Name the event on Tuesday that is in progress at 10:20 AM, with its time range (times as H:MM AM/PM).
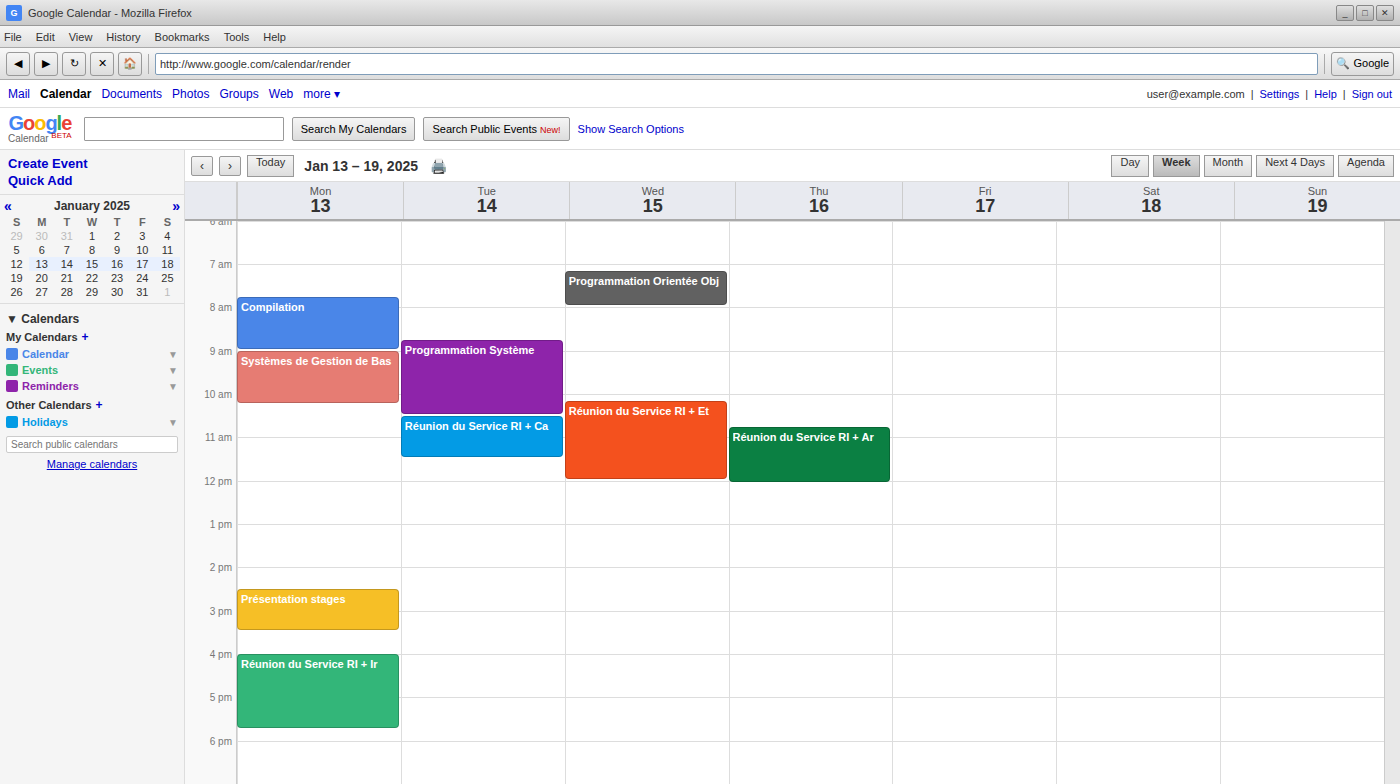
"Programmation Système", 8:45 AM to 10:30 AM